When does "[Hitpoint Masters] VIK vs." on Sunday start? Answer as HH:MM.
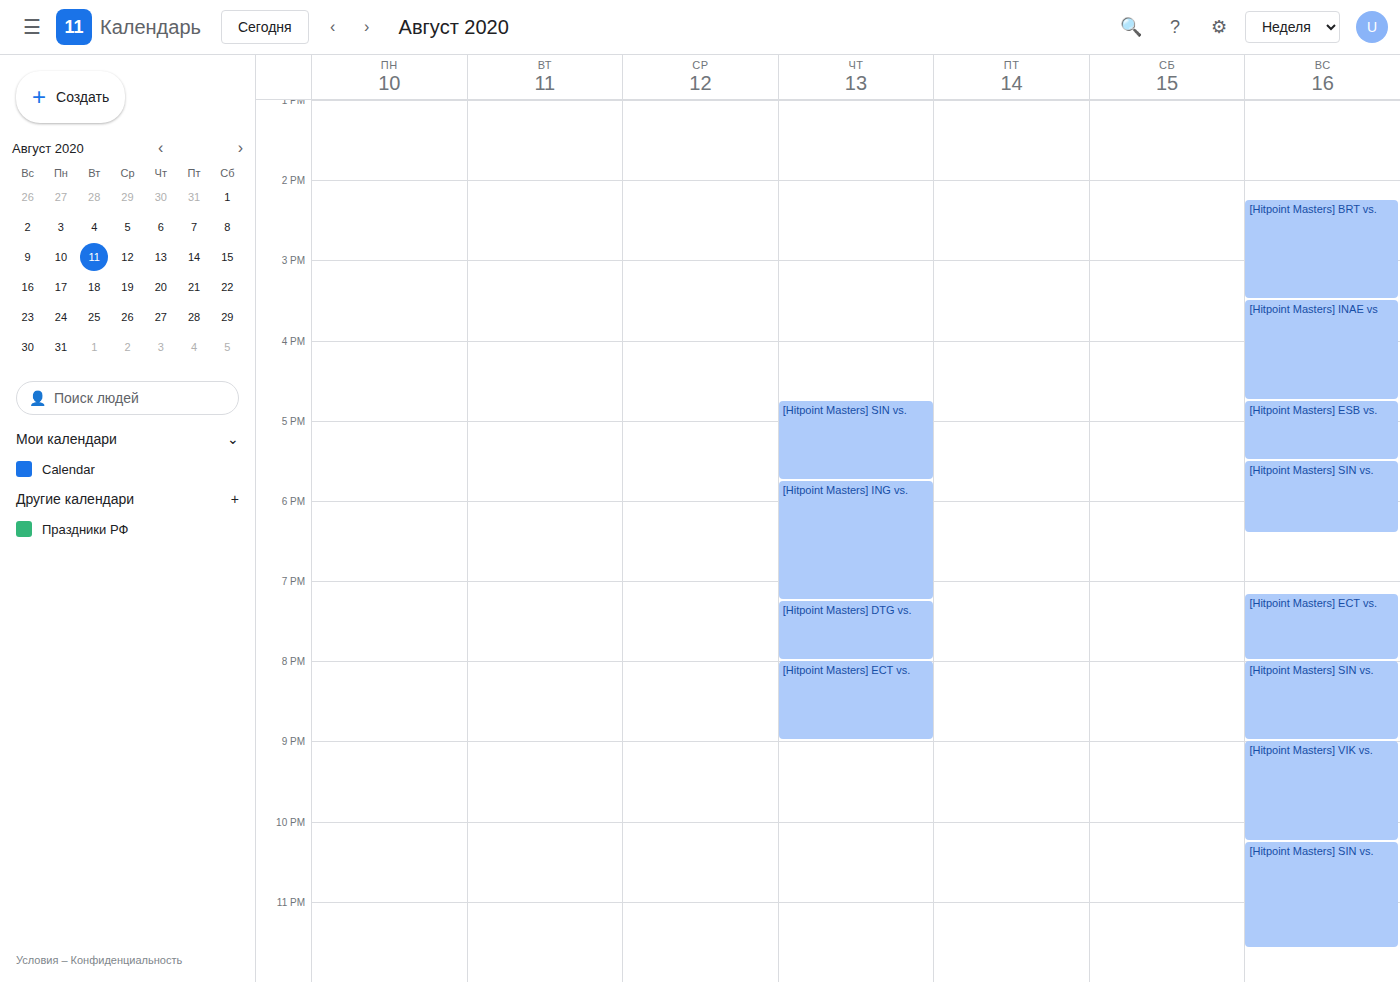
21:00